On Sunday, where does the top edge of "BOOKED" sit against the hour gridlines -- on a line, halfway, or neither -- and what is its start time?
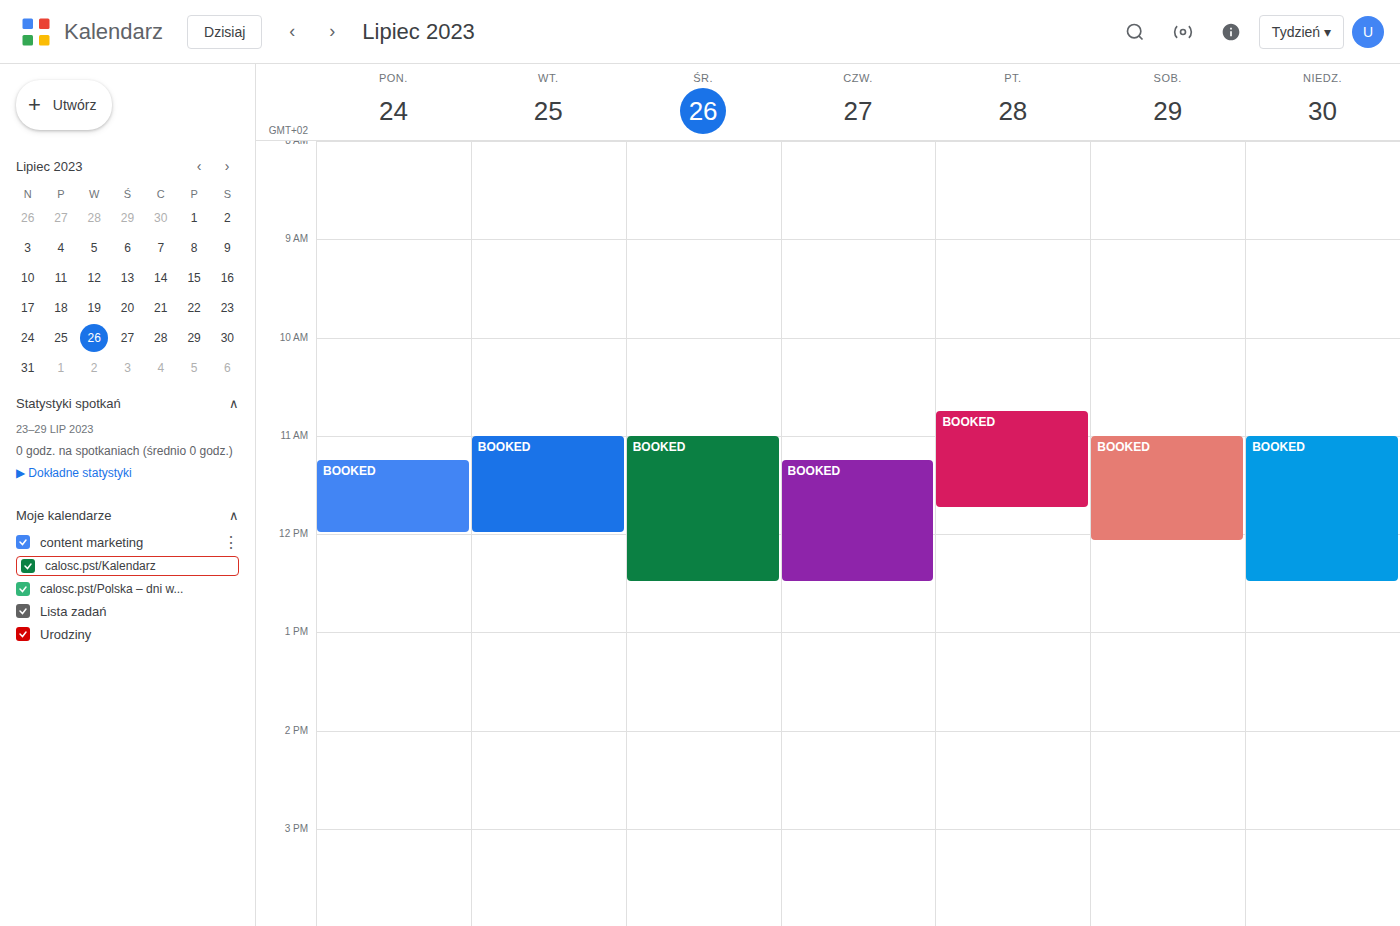
11:00 AM -- exactly on the 11 AM line.